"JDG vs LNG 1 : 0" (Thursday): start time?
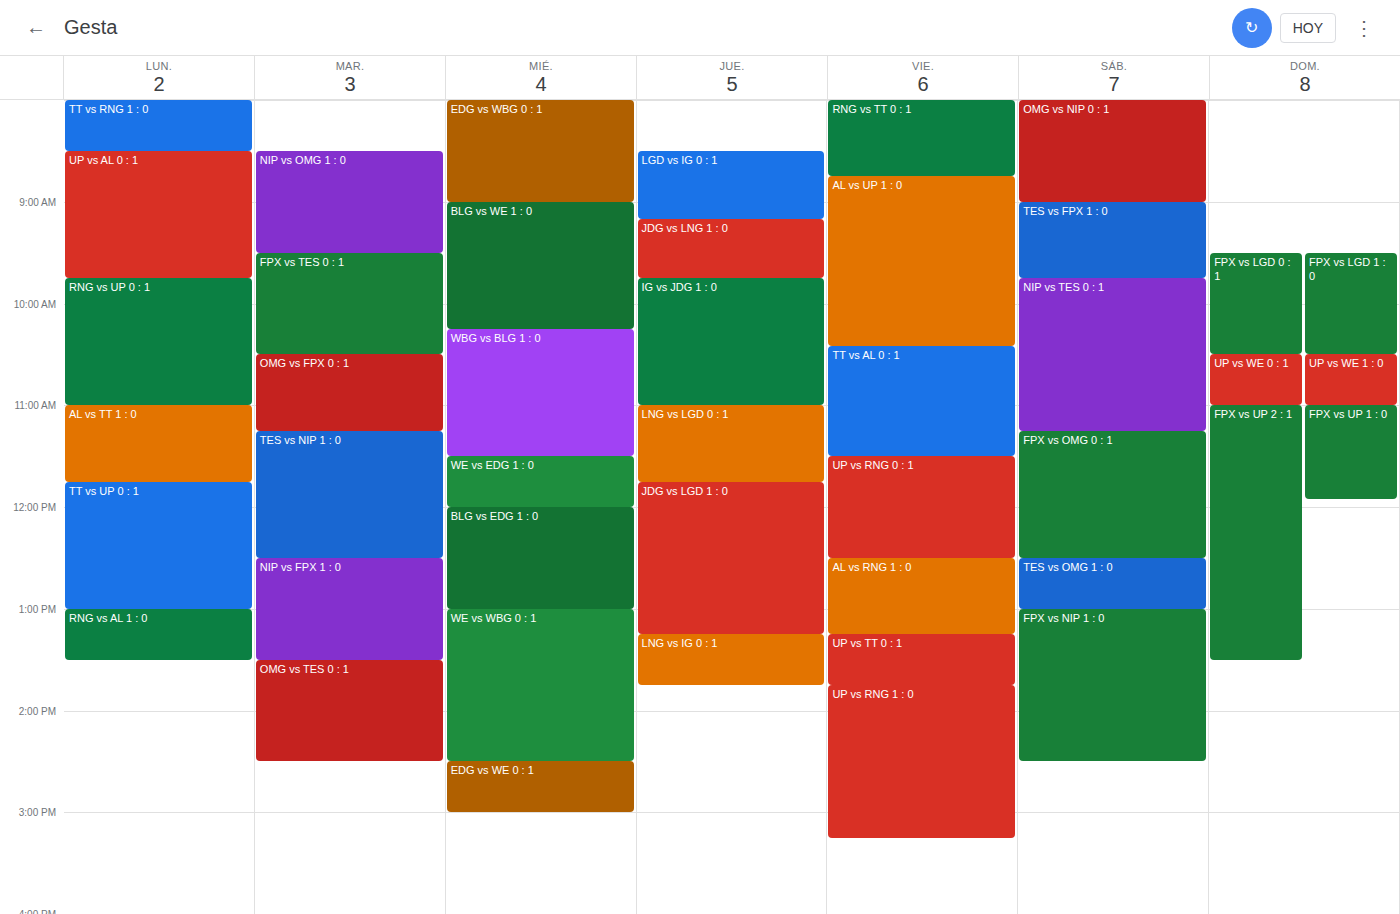
9:10 AM